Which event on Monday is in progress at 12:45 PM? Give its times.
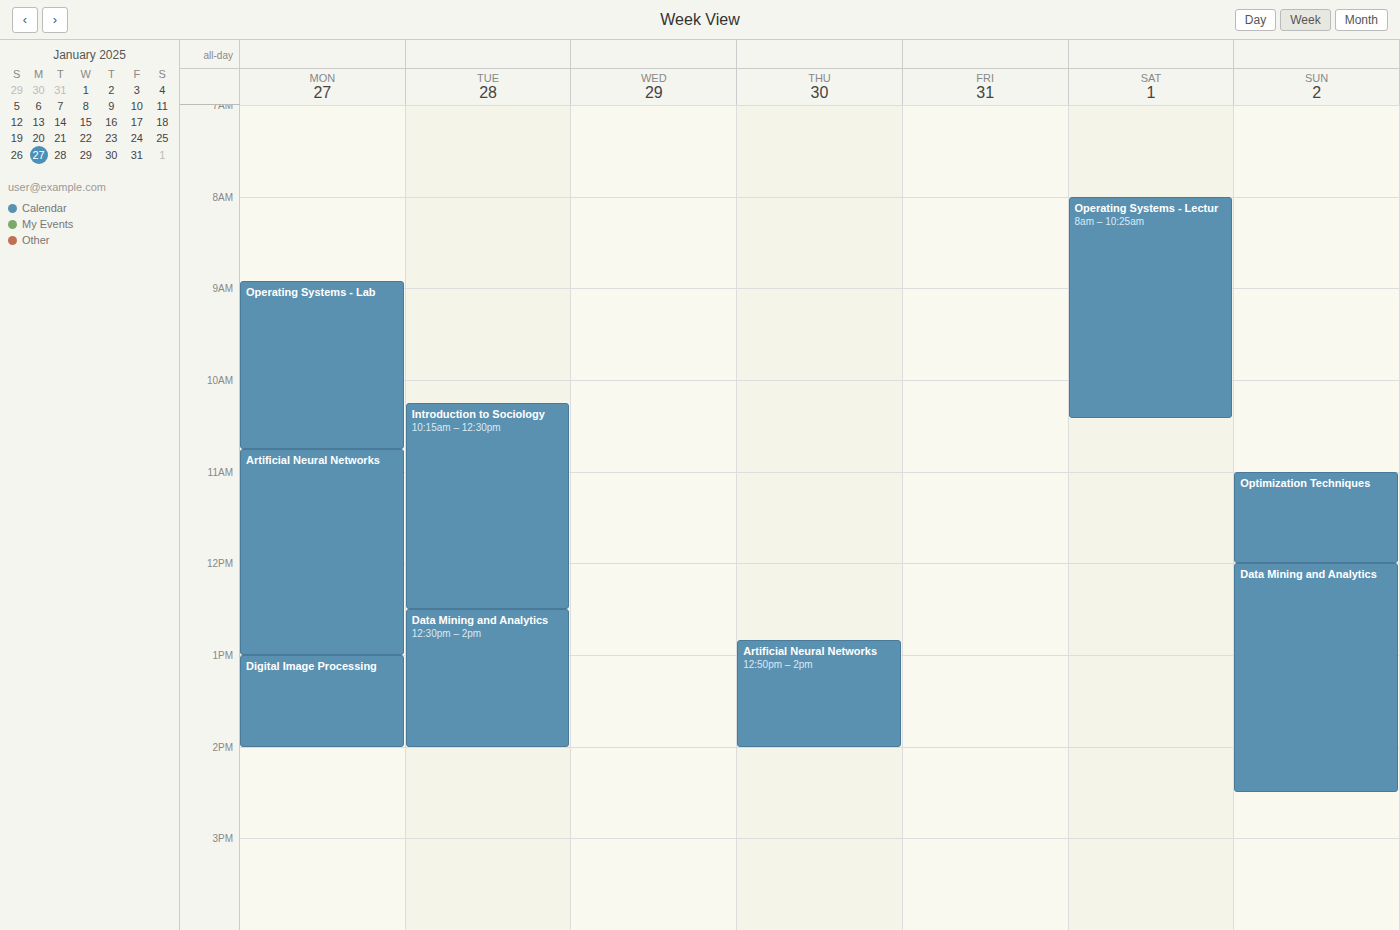
"Artificial Neural Networks", 10:45 AM to 1:00 PM